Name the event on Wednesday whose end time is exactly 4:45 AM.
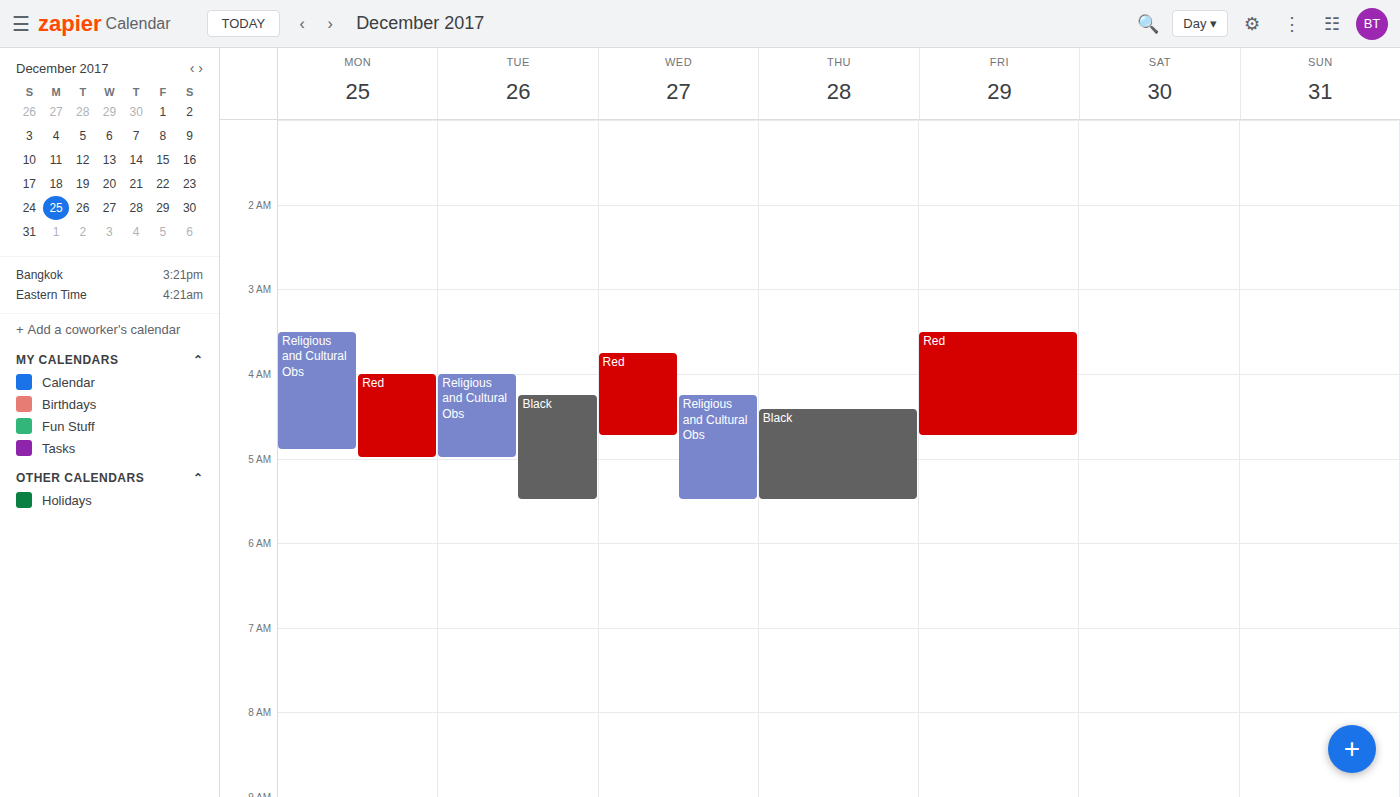
"Red"